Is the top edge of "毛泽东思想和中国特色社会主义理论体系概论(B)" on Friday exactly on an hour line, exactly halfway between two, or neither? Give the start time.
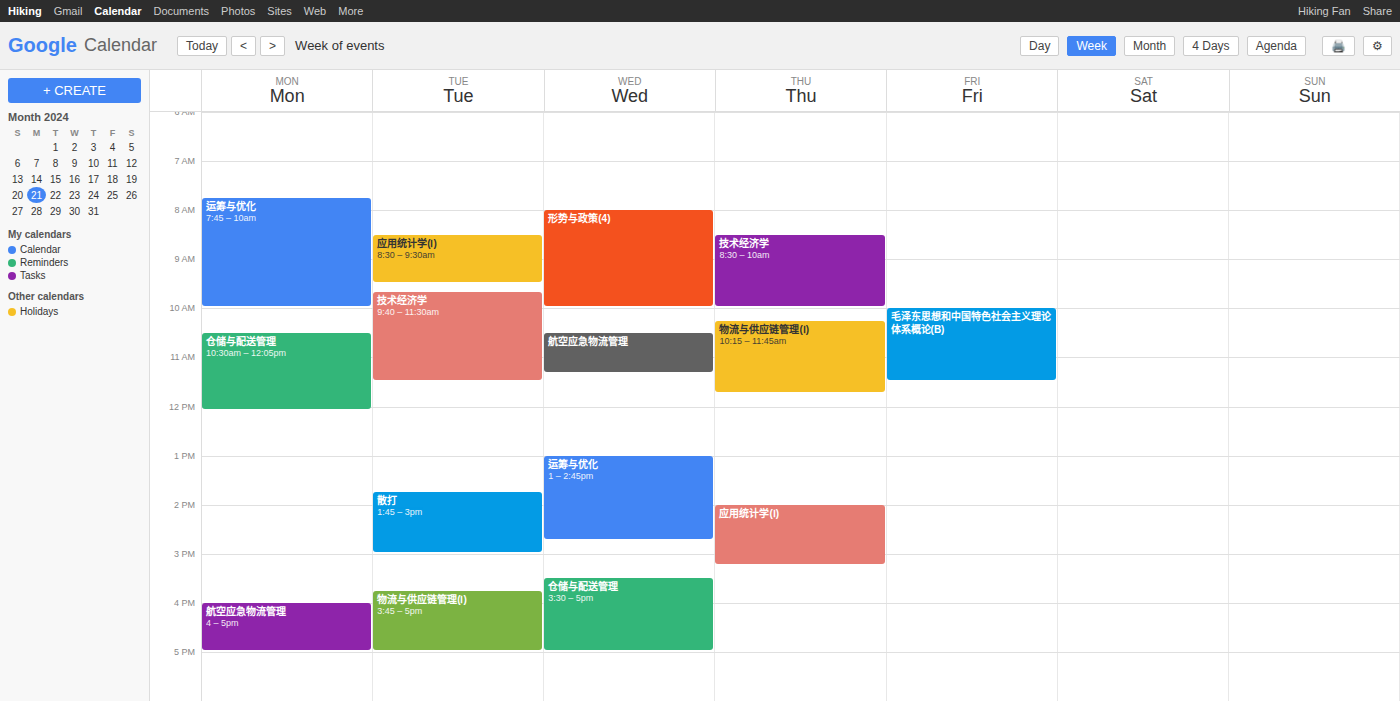
10:00 AM -- exactly on the 10 AM line.